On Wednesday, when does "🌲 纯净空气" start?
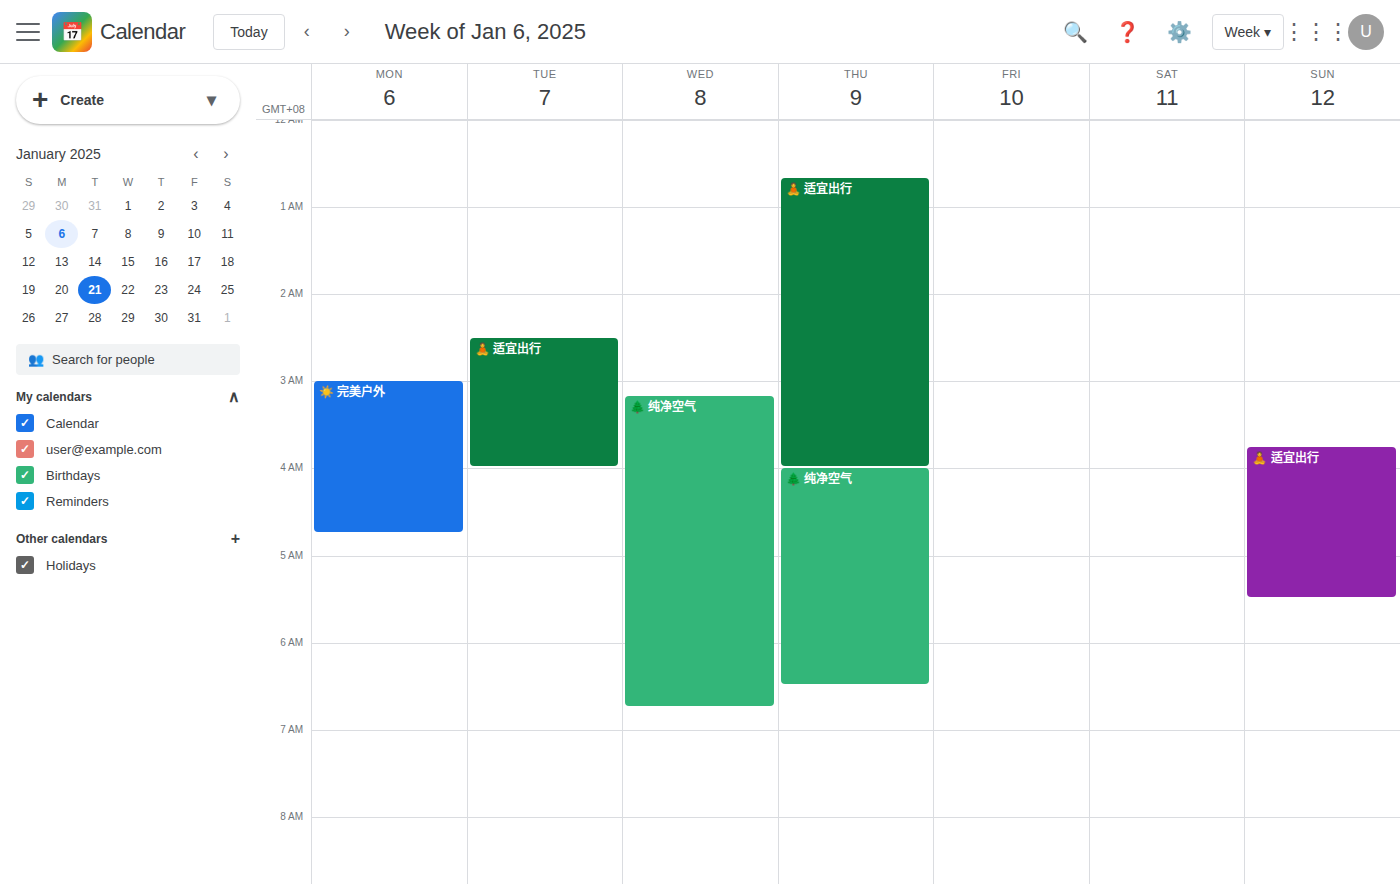
3:10 AM